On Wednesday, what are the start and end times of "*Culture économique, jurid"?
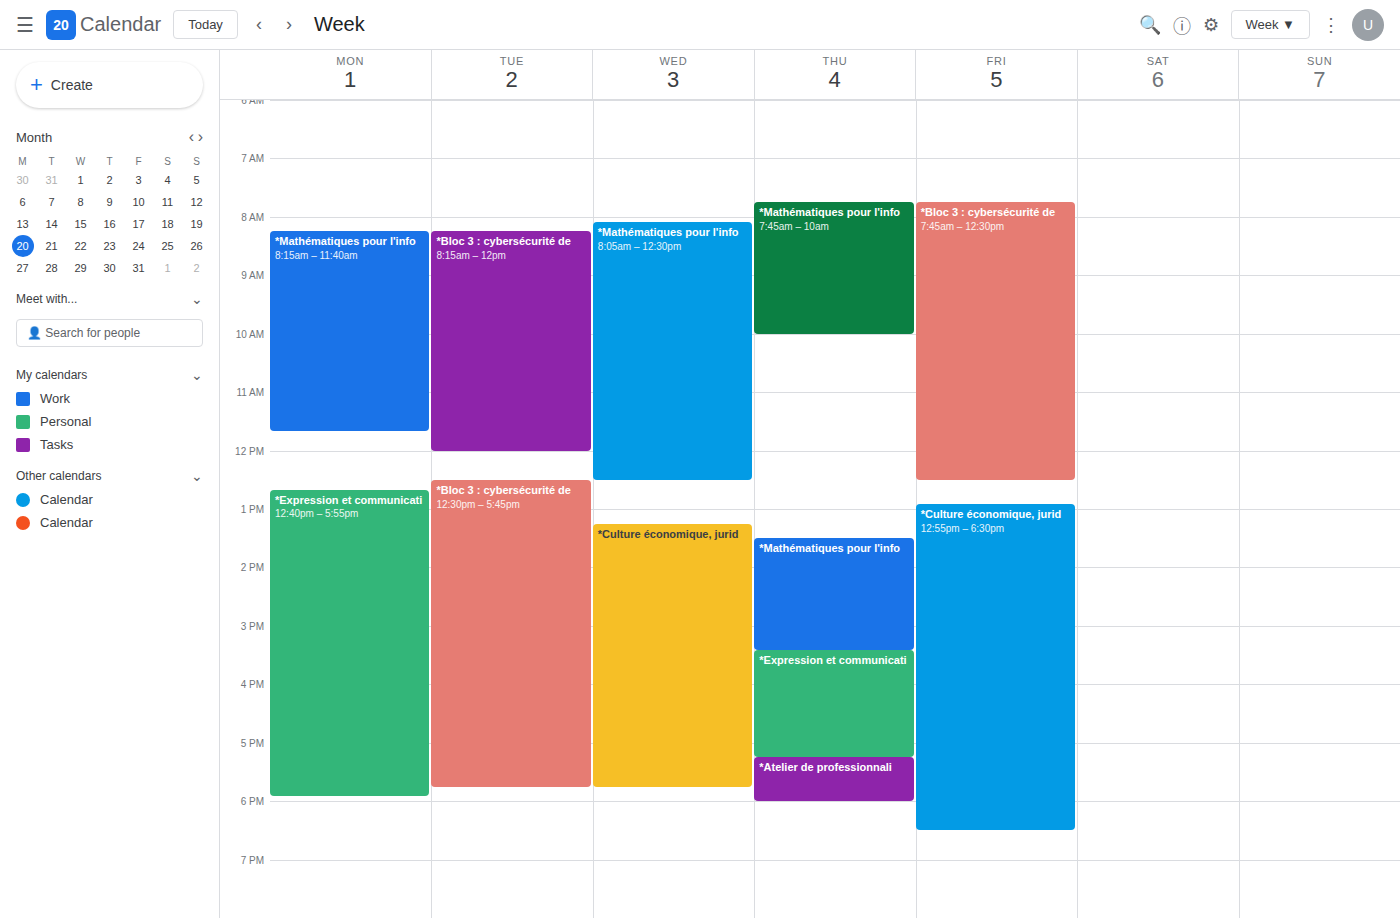
1:15 PM to 5:45 PM